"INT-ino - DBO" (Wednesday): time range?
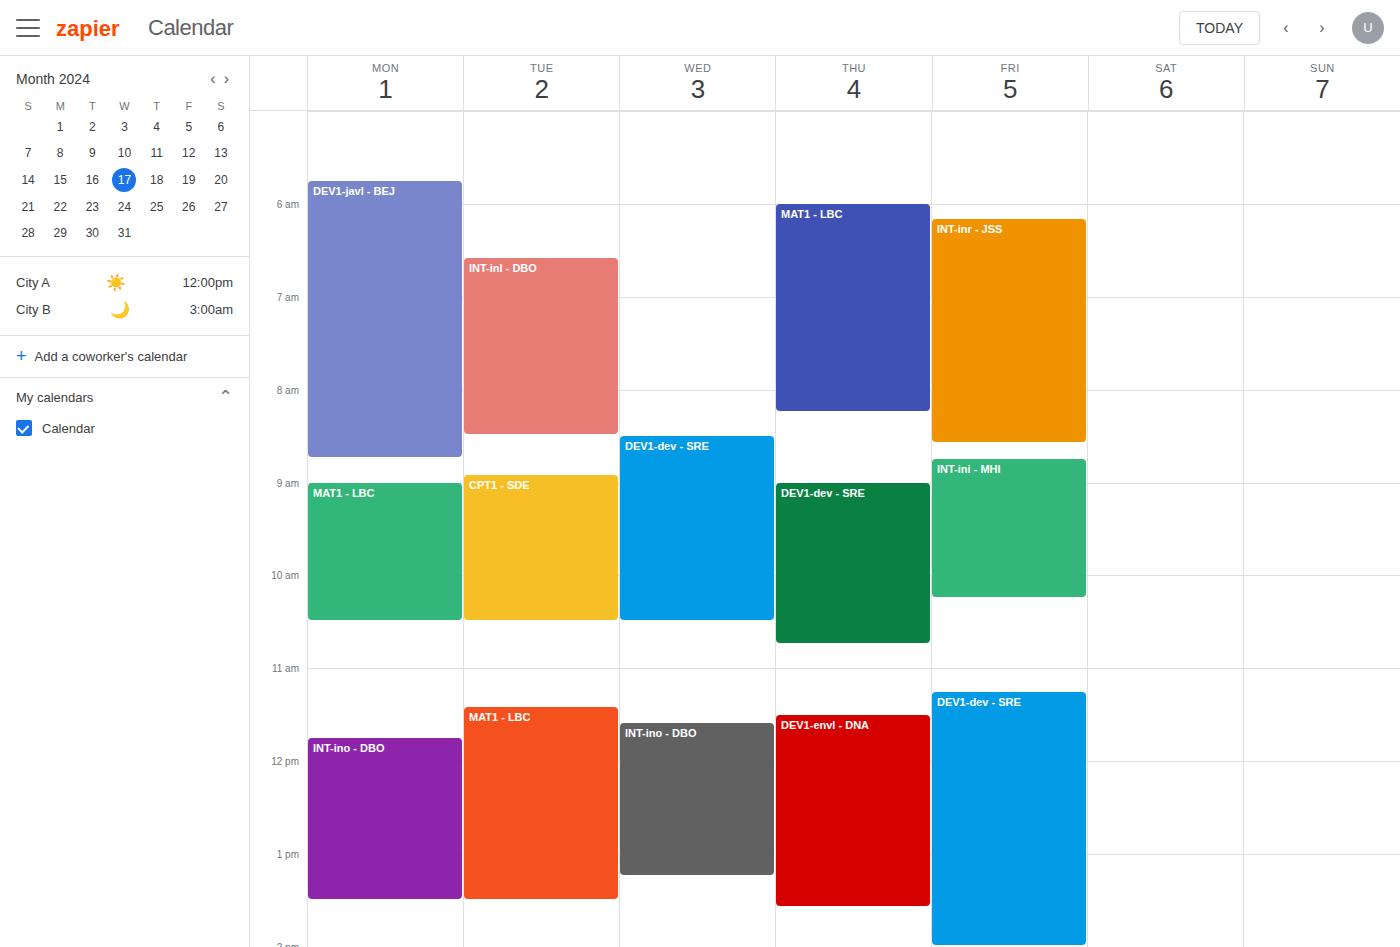
11:35 AM to 1:15 PM